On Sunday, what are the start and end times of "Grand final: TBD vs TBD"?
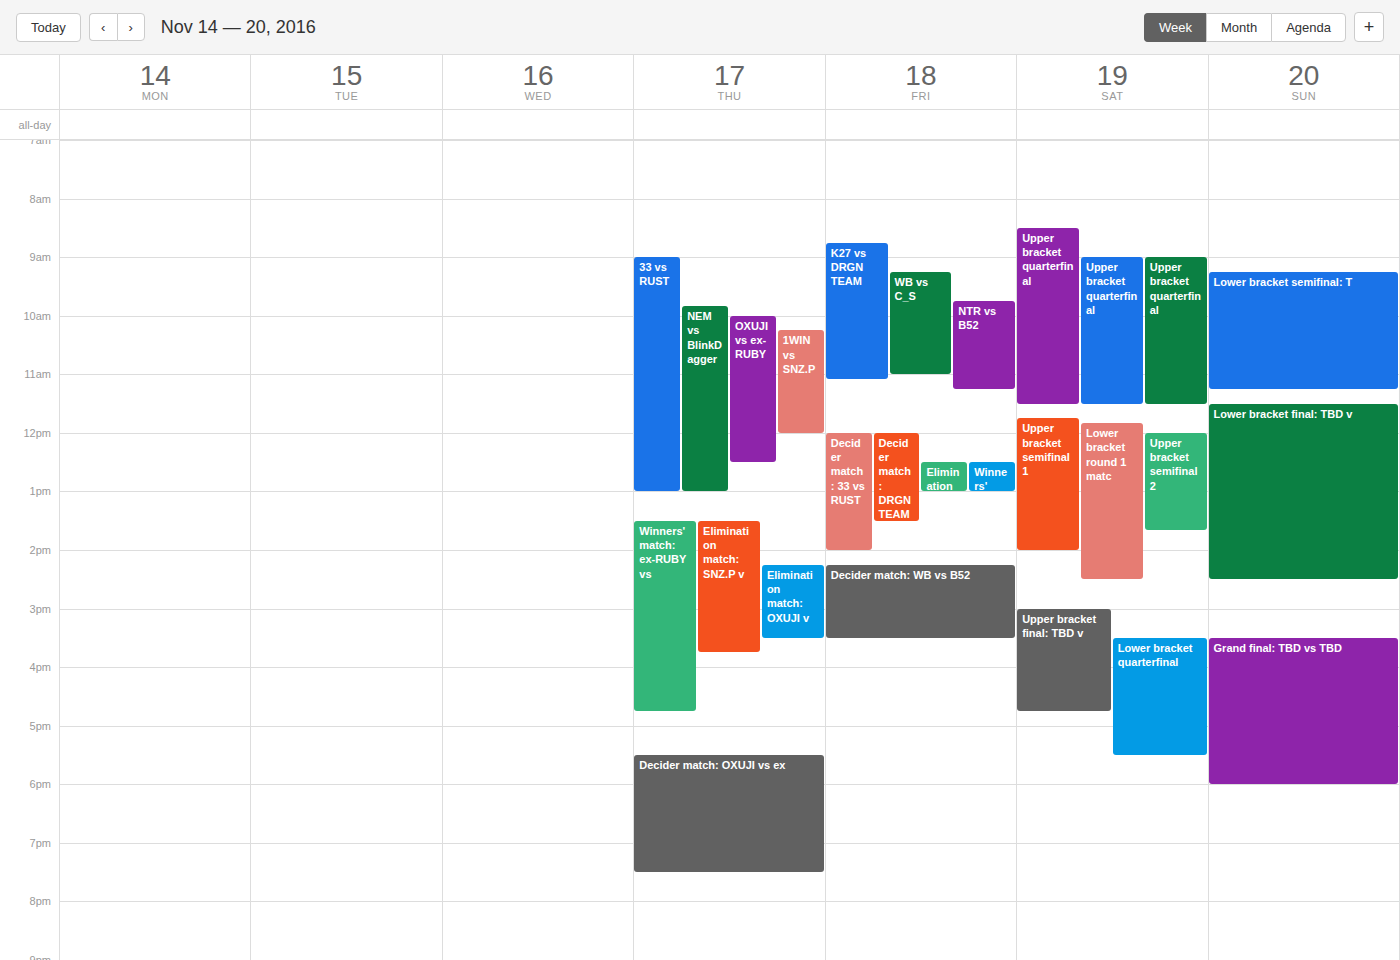
3:30 PM to 6:00 PM